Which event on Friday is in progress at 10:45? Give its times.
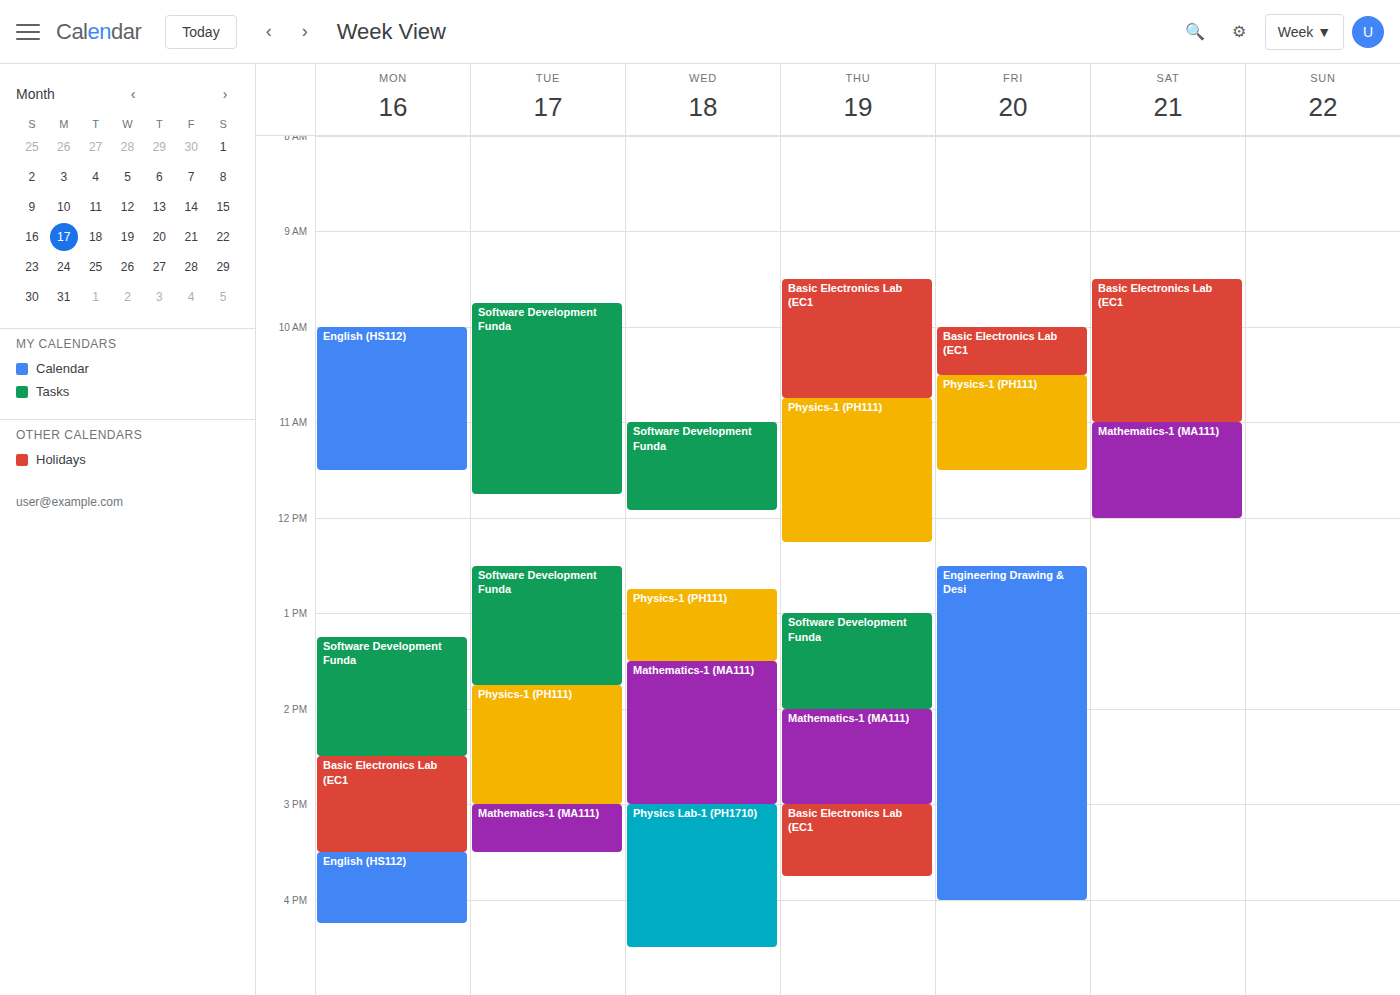
"Physics-1 (PH111)", 10:30 to 11:30